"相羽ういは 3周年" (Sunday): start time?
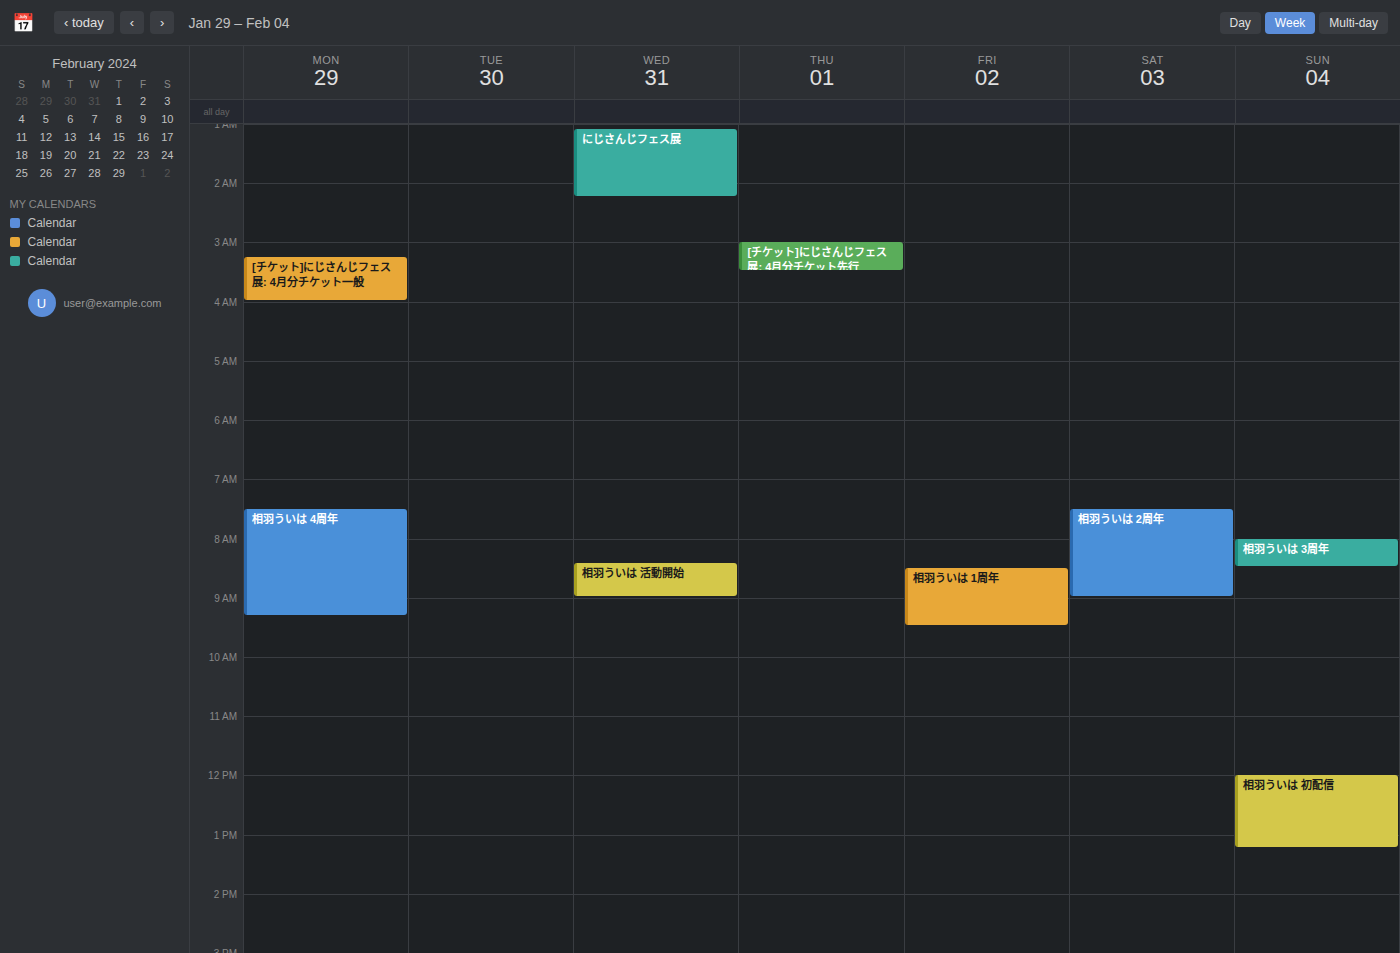
8:00 AM